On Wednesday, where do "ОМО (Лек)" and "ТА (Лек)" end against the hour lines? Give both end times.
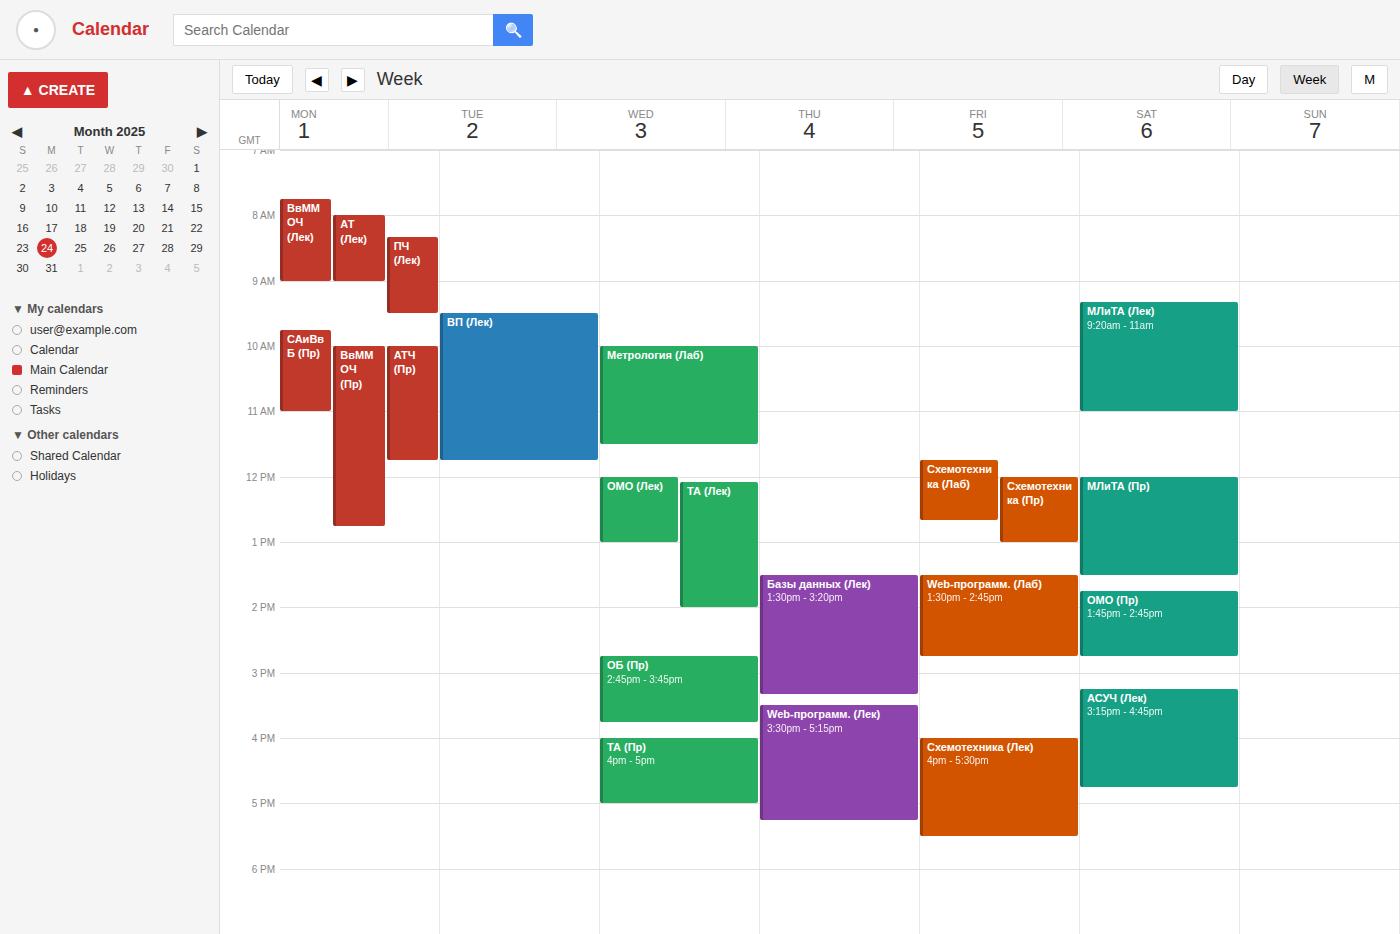
"ОМО (Лек)": 13:00, exactly on the 13:00 line. "ТА (Лек)": 14:00, exactly on the 14:00 line.